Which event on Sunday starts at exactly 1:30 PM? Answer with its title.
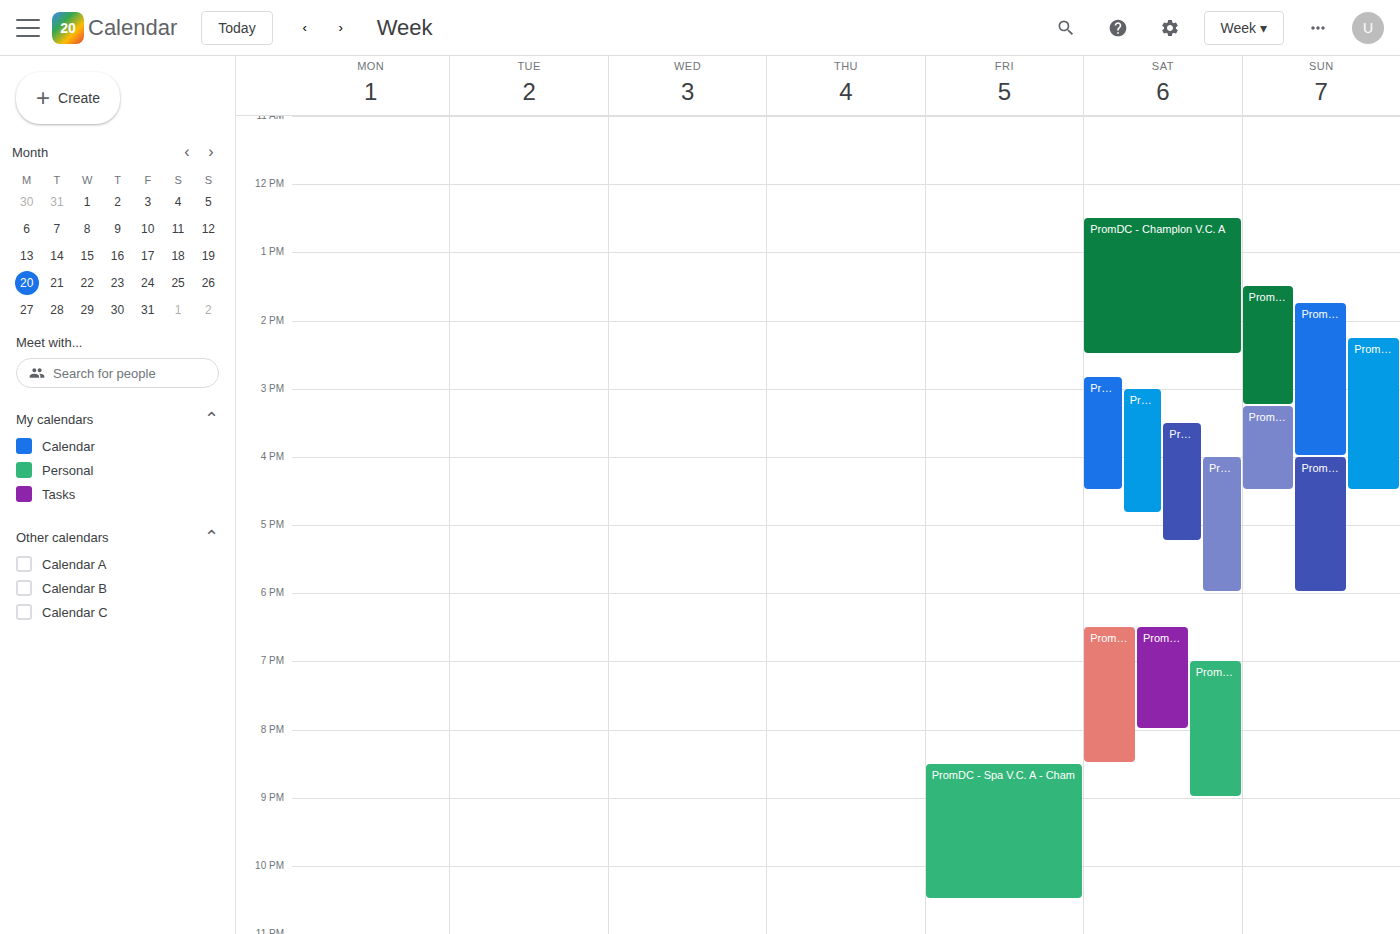
"PromDC - Herstal VBC A - C"